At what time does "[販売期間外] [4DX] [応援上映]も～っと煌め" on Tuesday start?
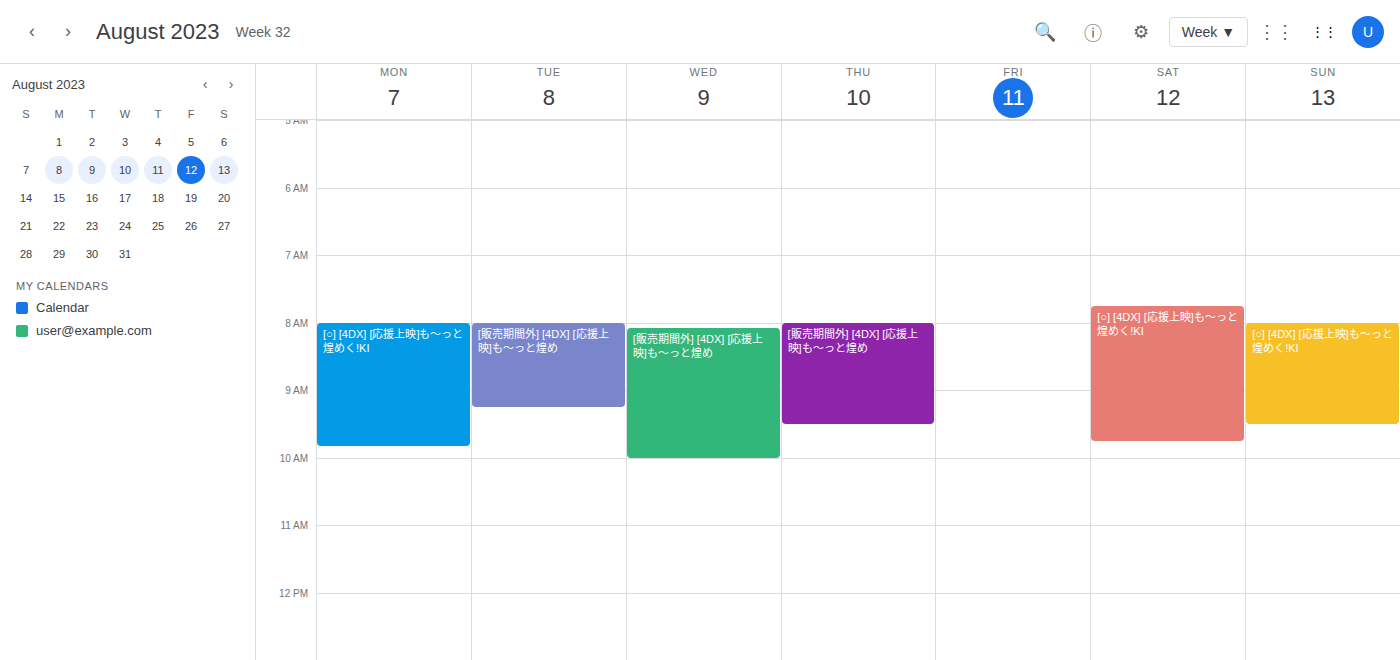
8:00 AM